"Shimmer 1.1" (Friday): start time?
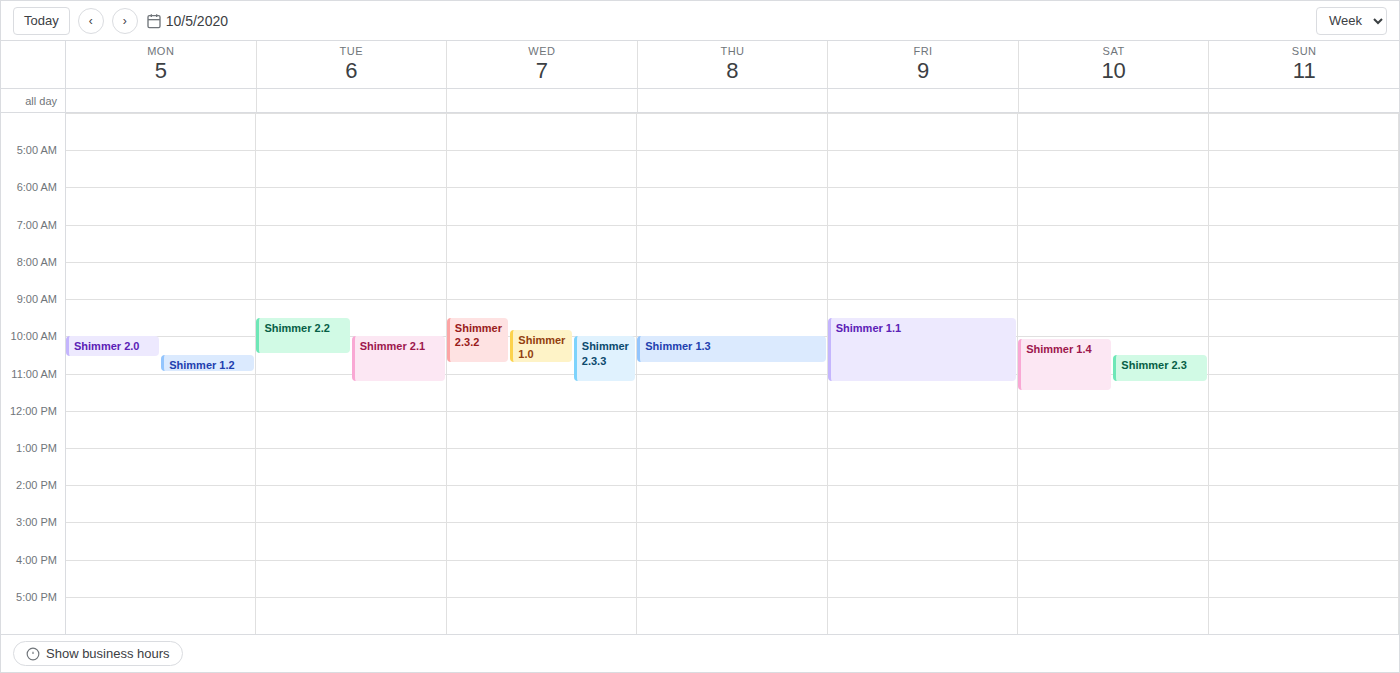
9:30 AM